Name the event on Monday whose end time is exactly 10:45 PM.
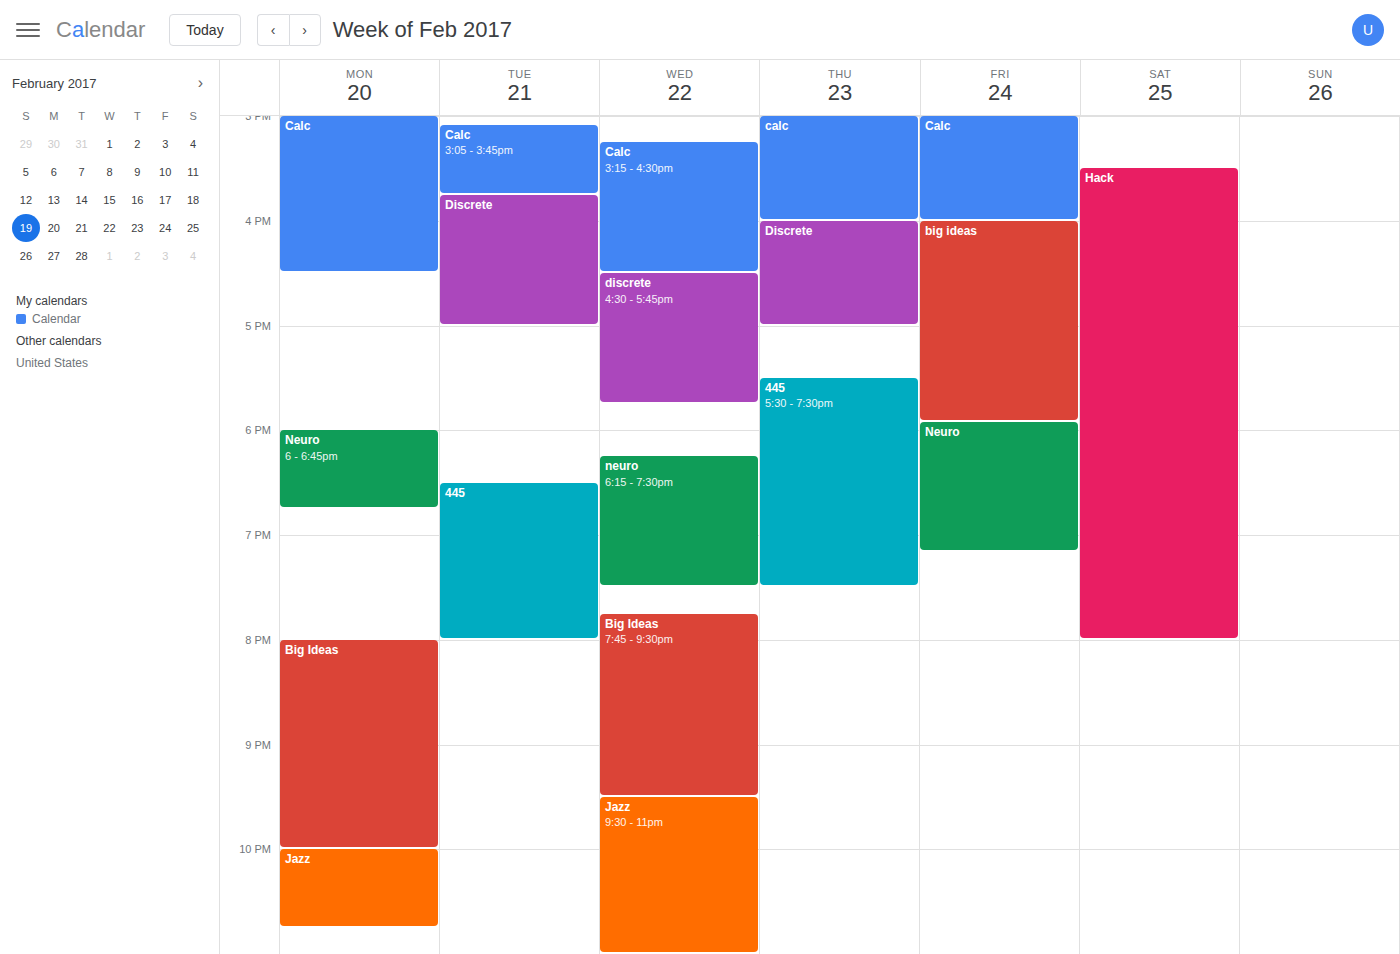
"Jazz"